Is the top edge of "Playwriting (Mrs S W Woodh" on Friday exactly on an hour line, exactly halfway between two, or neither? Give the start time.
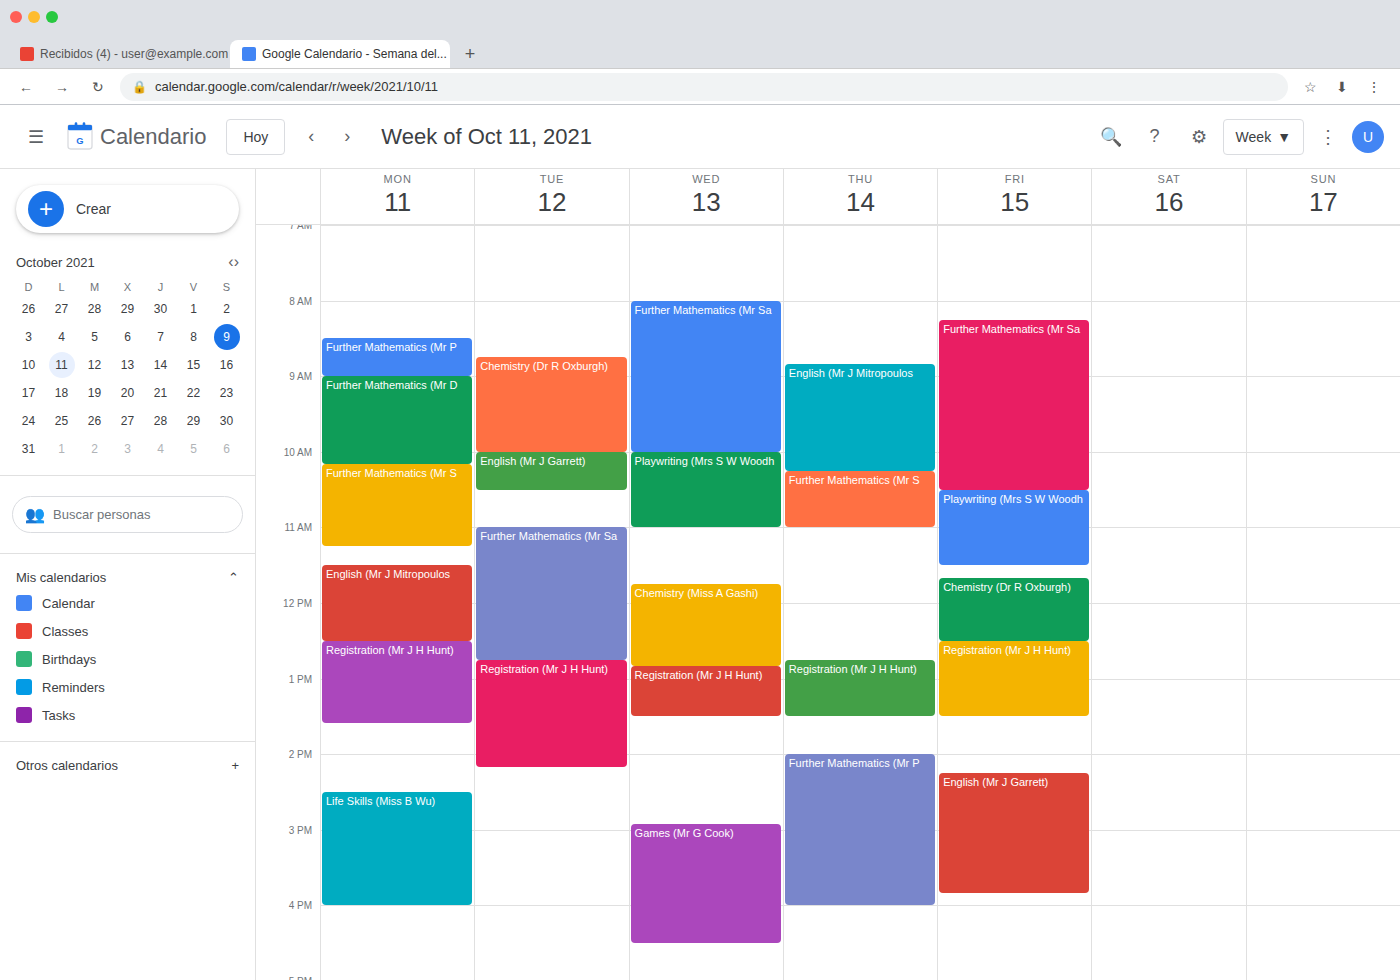
10:30 AM -- halfway between the 10 AM and 11 AM lines.